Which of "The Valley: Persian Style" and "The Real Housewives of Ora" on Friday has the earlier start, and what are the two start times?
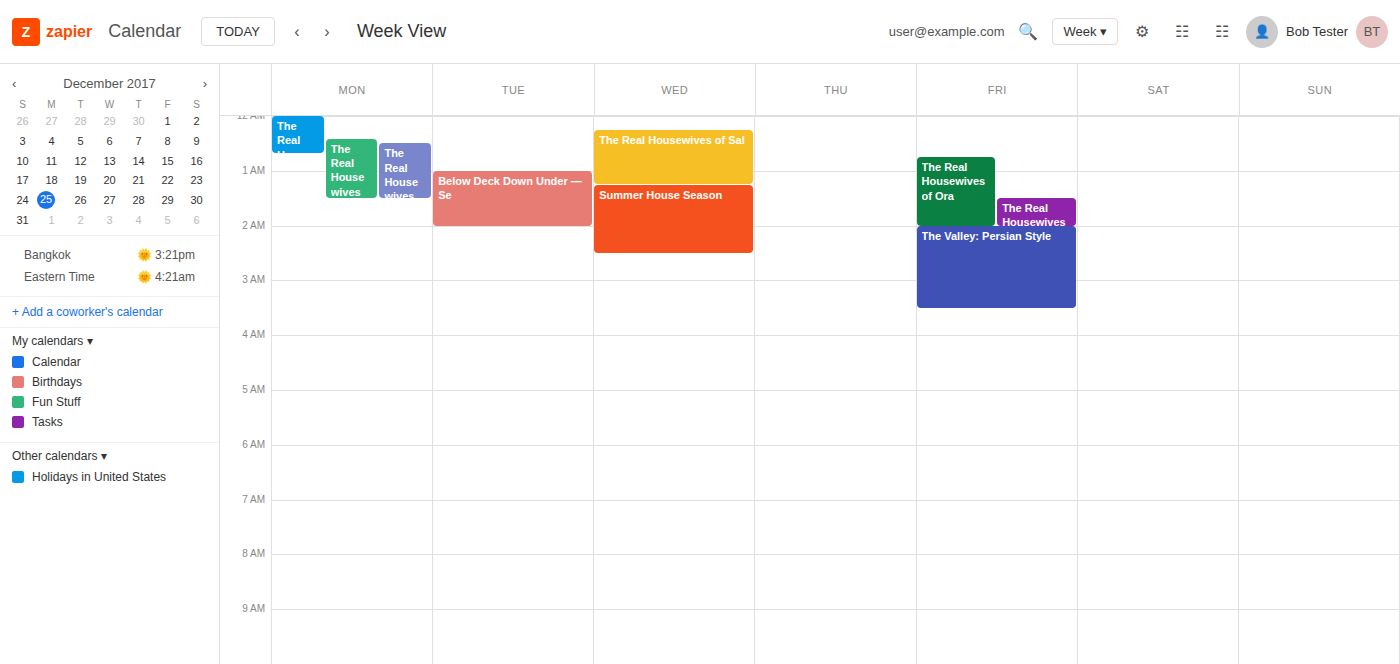
"The Real Housewives of Ora" 12:45 AM; "The Valley: Persian Style" 2:00 AM.